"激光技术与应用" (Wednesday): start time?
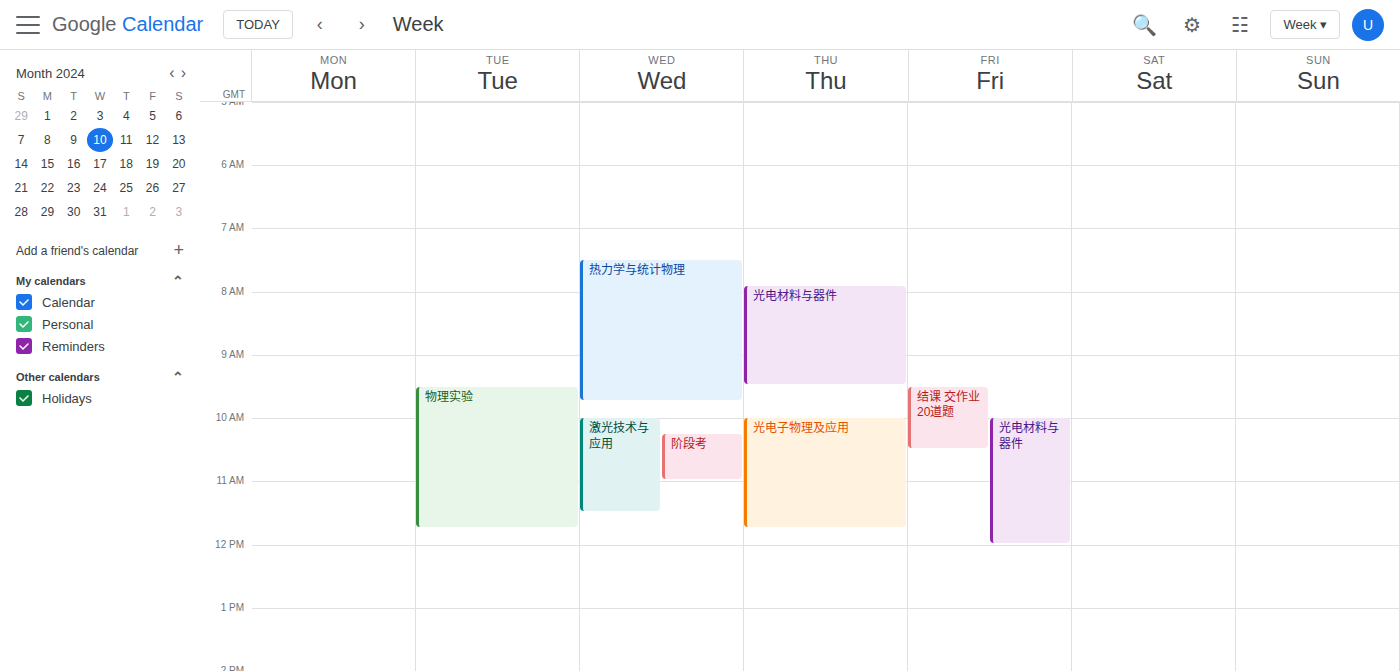
10:00